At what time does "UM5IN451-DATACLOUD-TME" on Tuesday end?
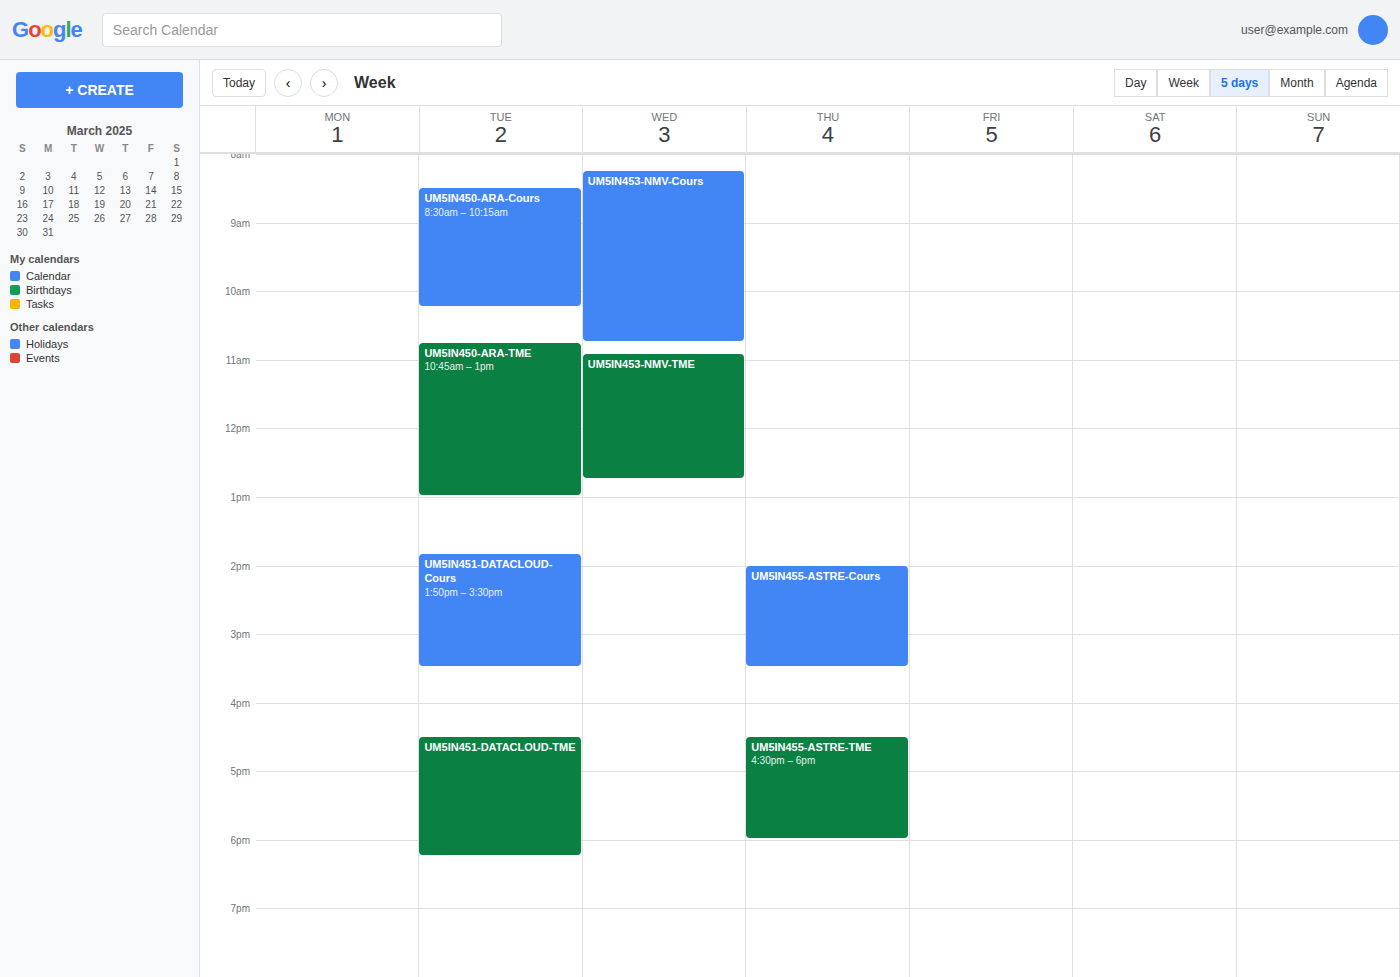
6:15 PM